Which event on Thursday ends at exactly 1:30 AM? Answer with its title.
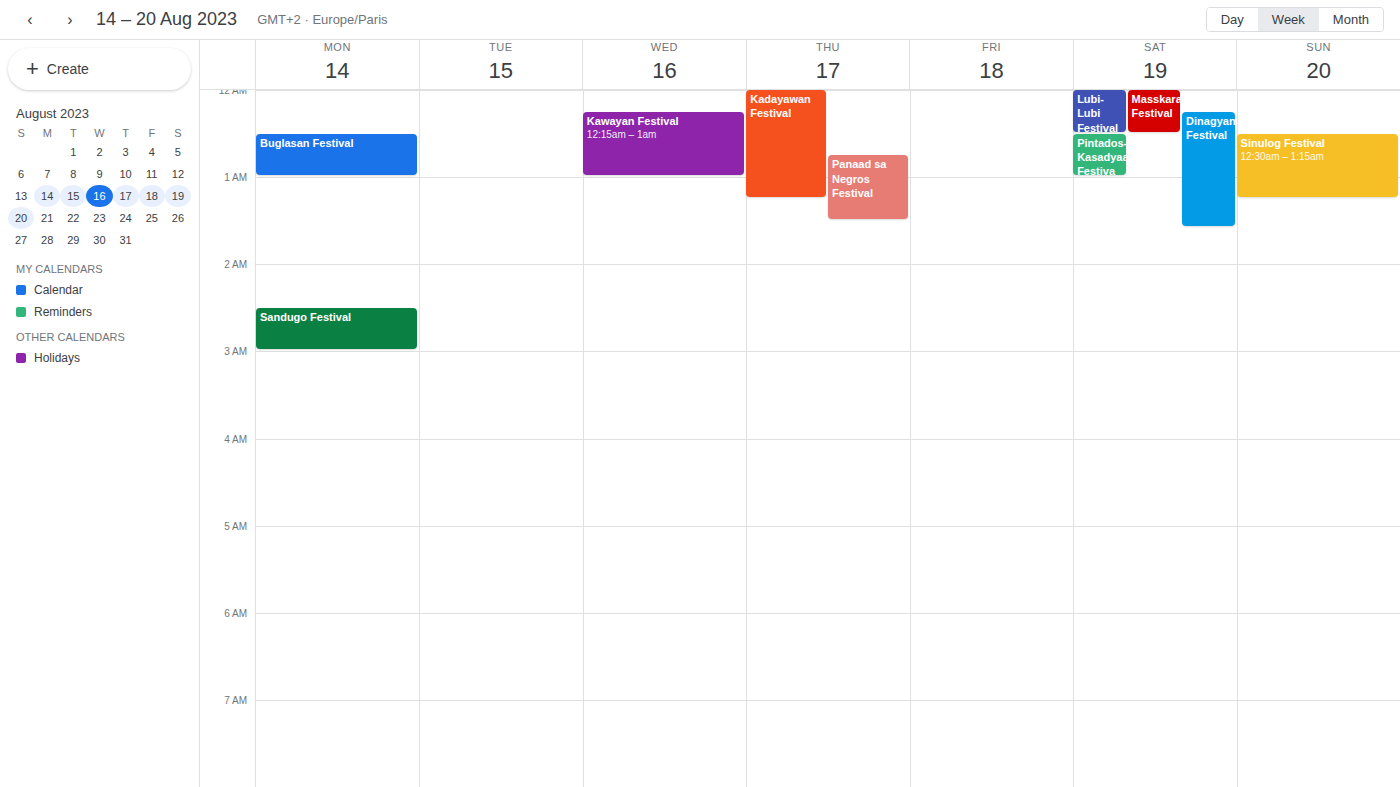
"Panaad sa Negros Festival"